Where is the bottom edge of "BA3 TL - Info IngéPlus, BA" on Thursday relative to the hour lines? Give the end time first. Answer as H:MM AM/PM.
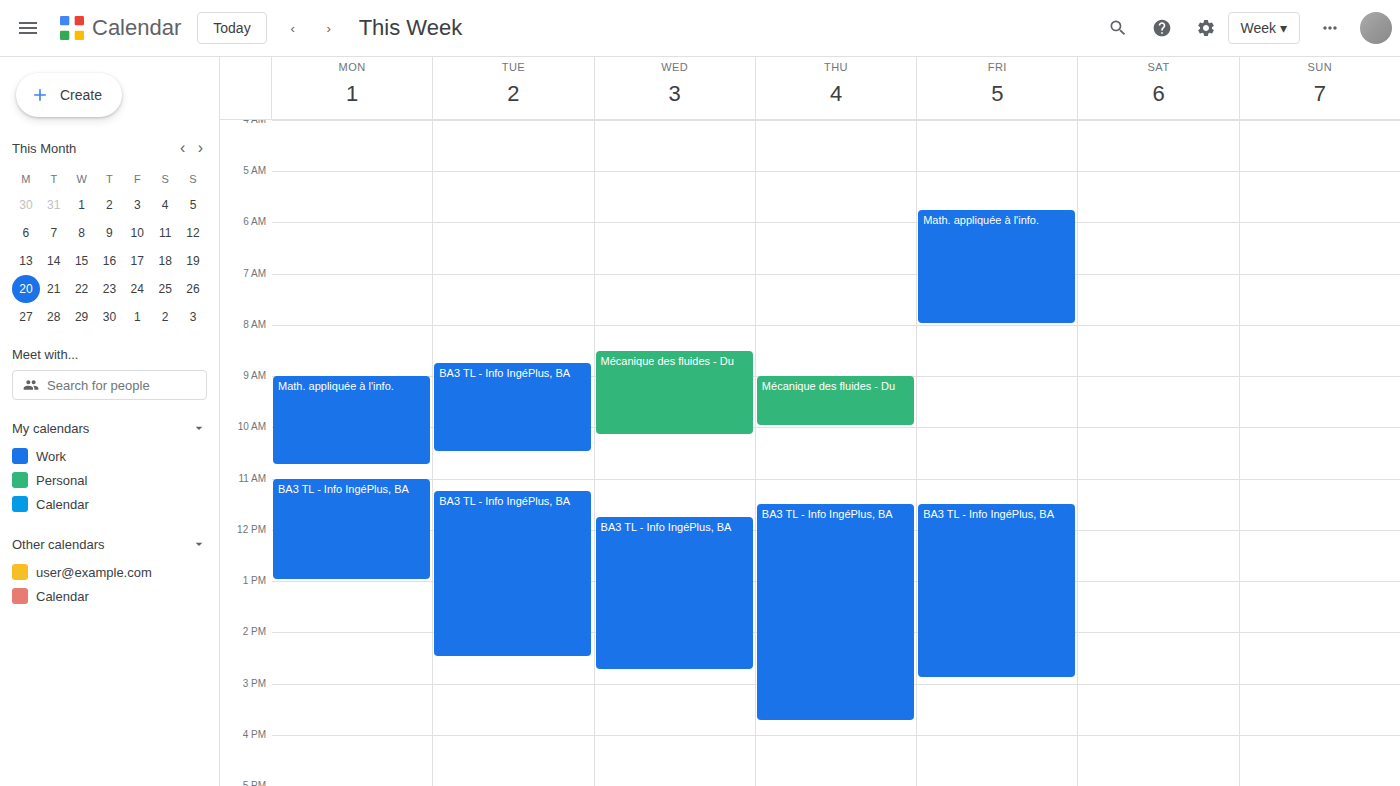
3:45 PM -- neither: three quarters of the way from the 3 PM line to the 4 PM line.